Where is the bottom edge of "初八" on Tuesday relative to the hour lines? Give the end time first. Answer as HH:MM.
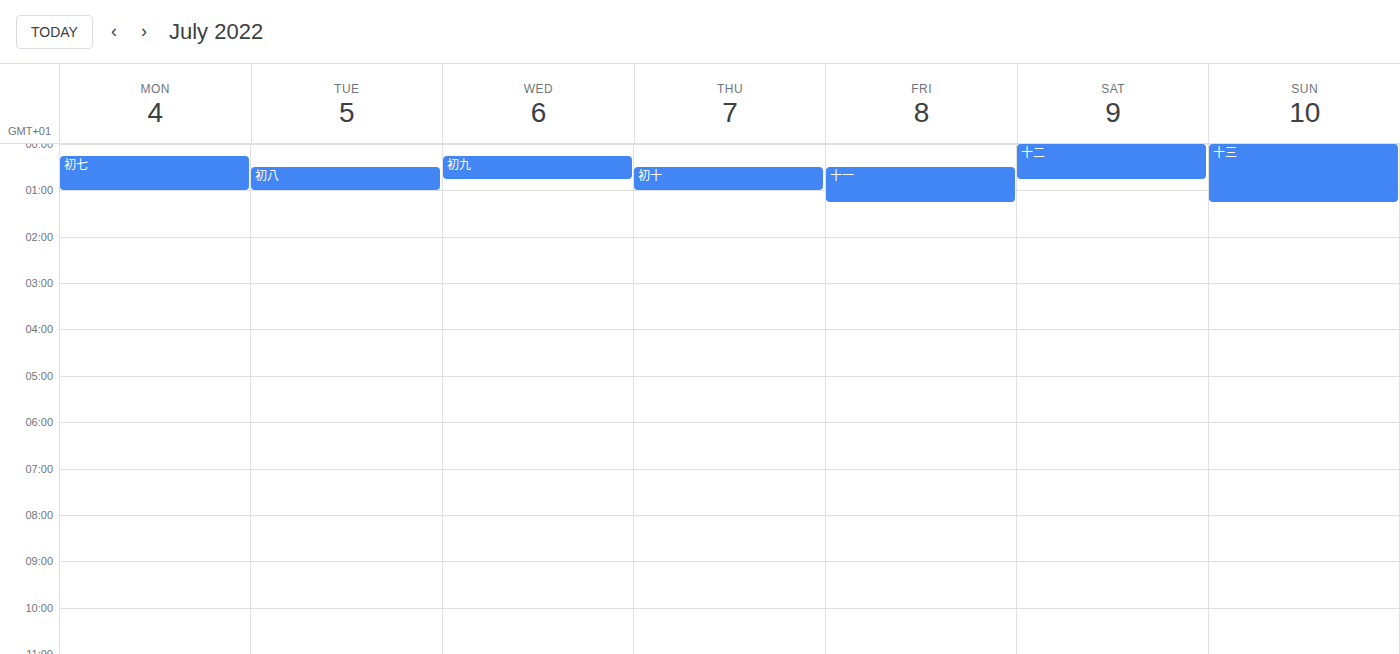
01:00 -- exactly on the 01:00 line.